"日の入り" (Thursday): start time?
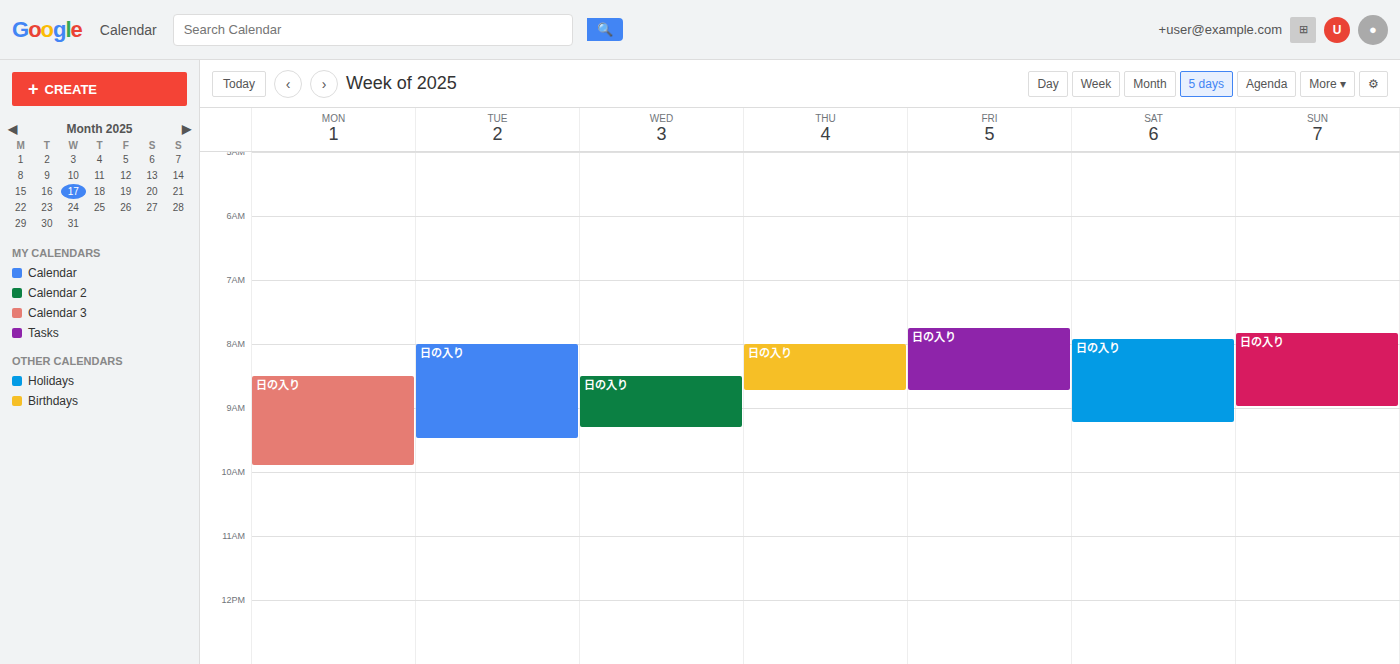
08:00